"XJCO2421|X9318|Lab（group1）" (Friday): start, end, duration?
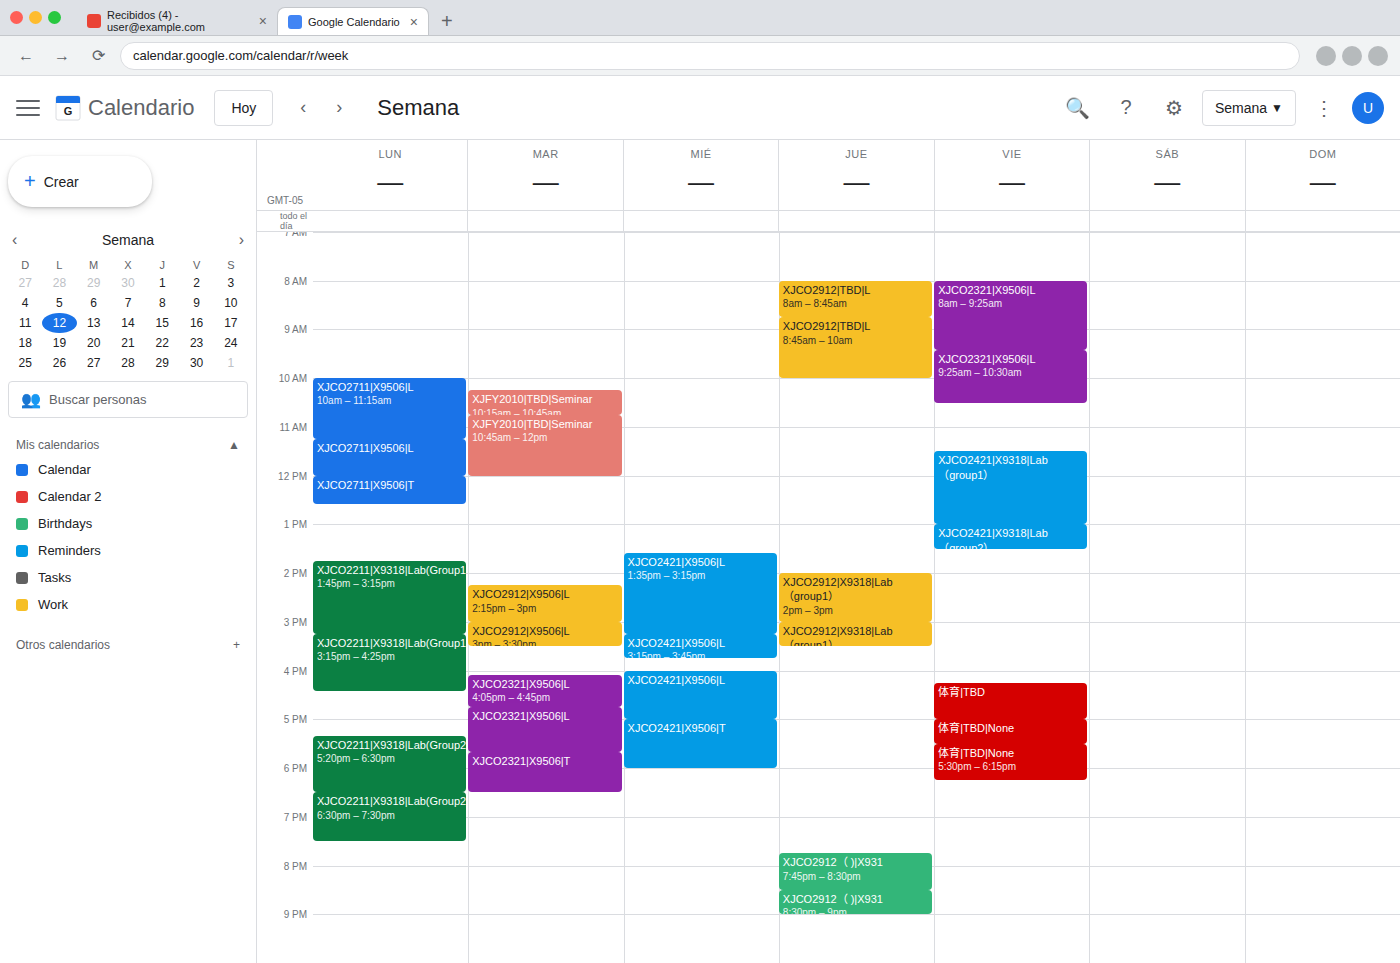
11:30 AM to 1:00 PM, 1 hour 30 minutes